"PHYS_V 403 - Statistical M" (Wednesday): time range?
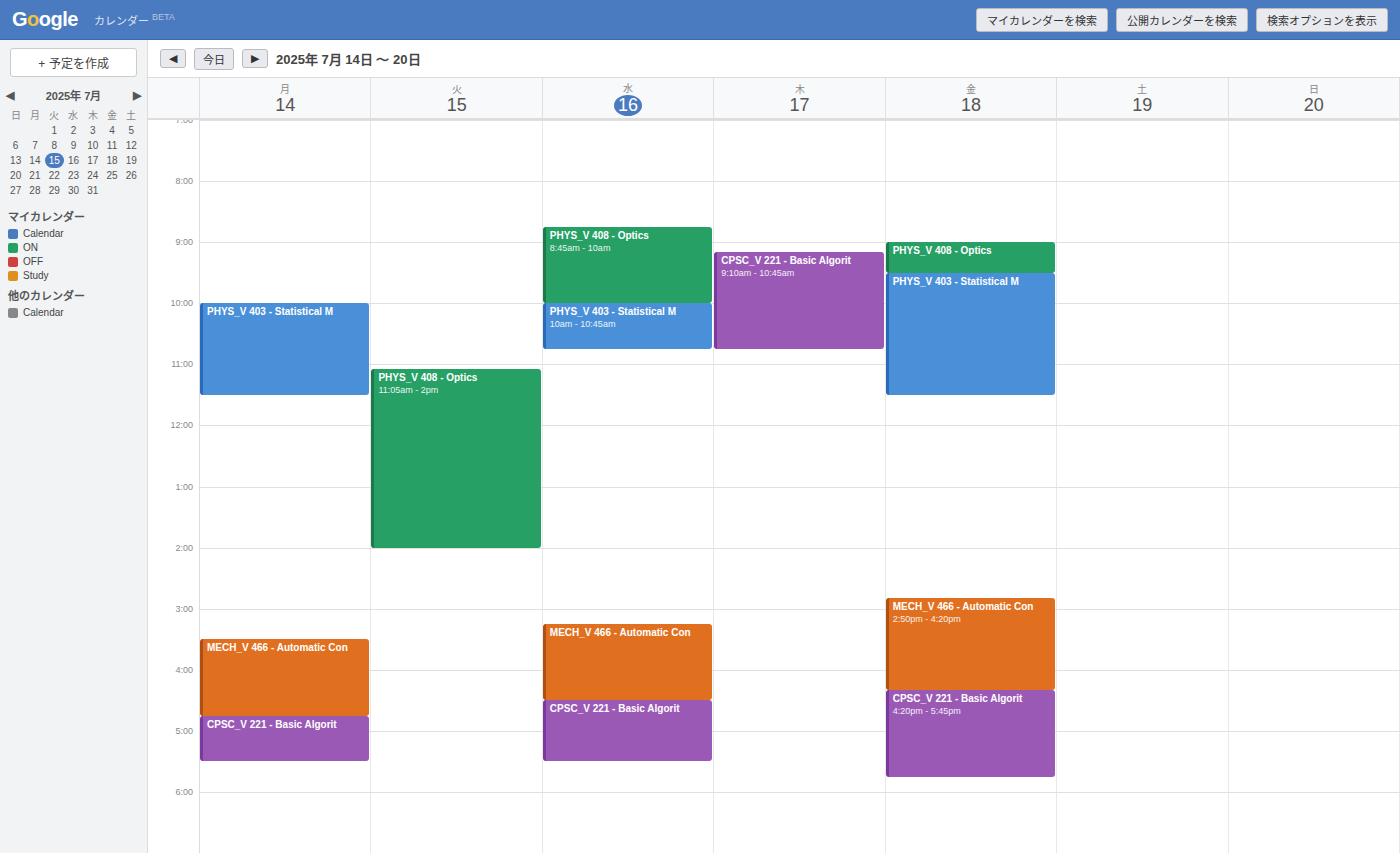
10:00 AM to 10:45 AM